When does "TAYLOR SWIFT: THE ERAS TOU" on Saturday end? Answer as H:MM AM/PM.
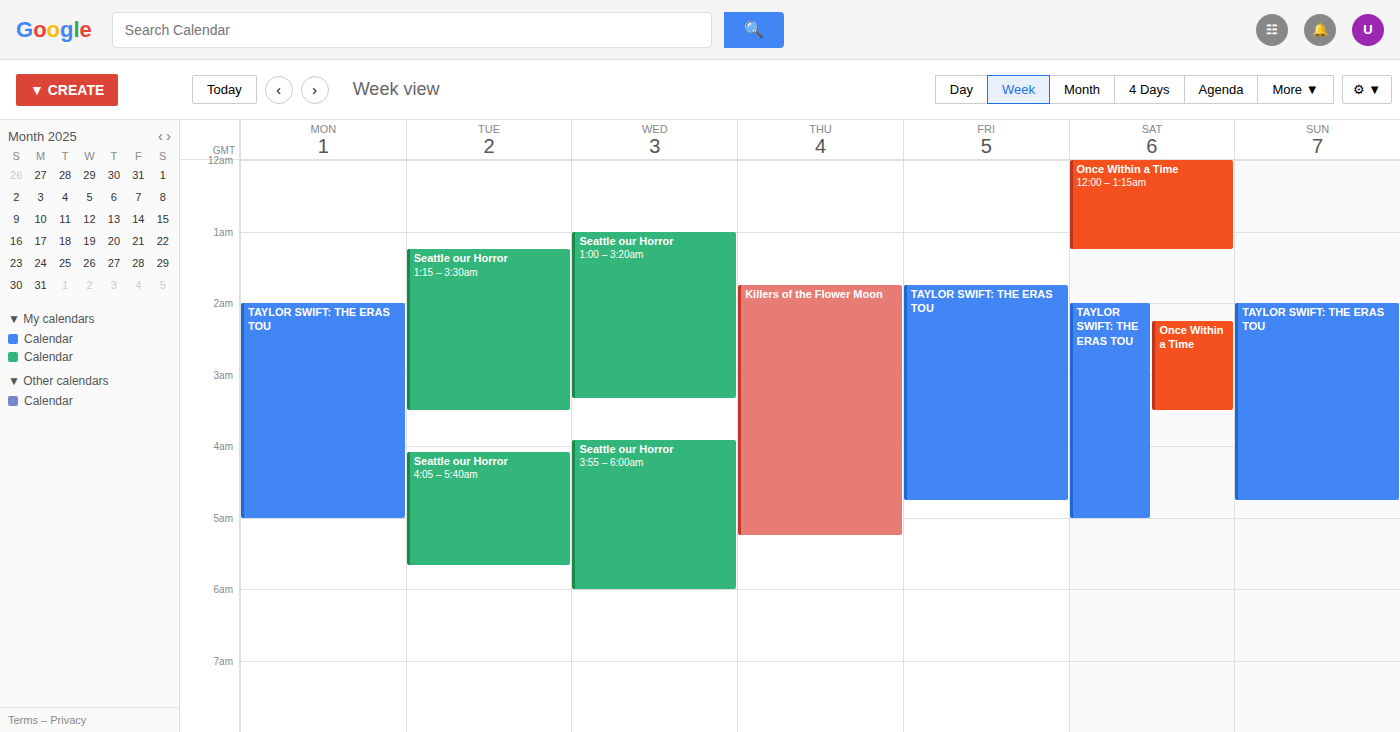
5:00 AM